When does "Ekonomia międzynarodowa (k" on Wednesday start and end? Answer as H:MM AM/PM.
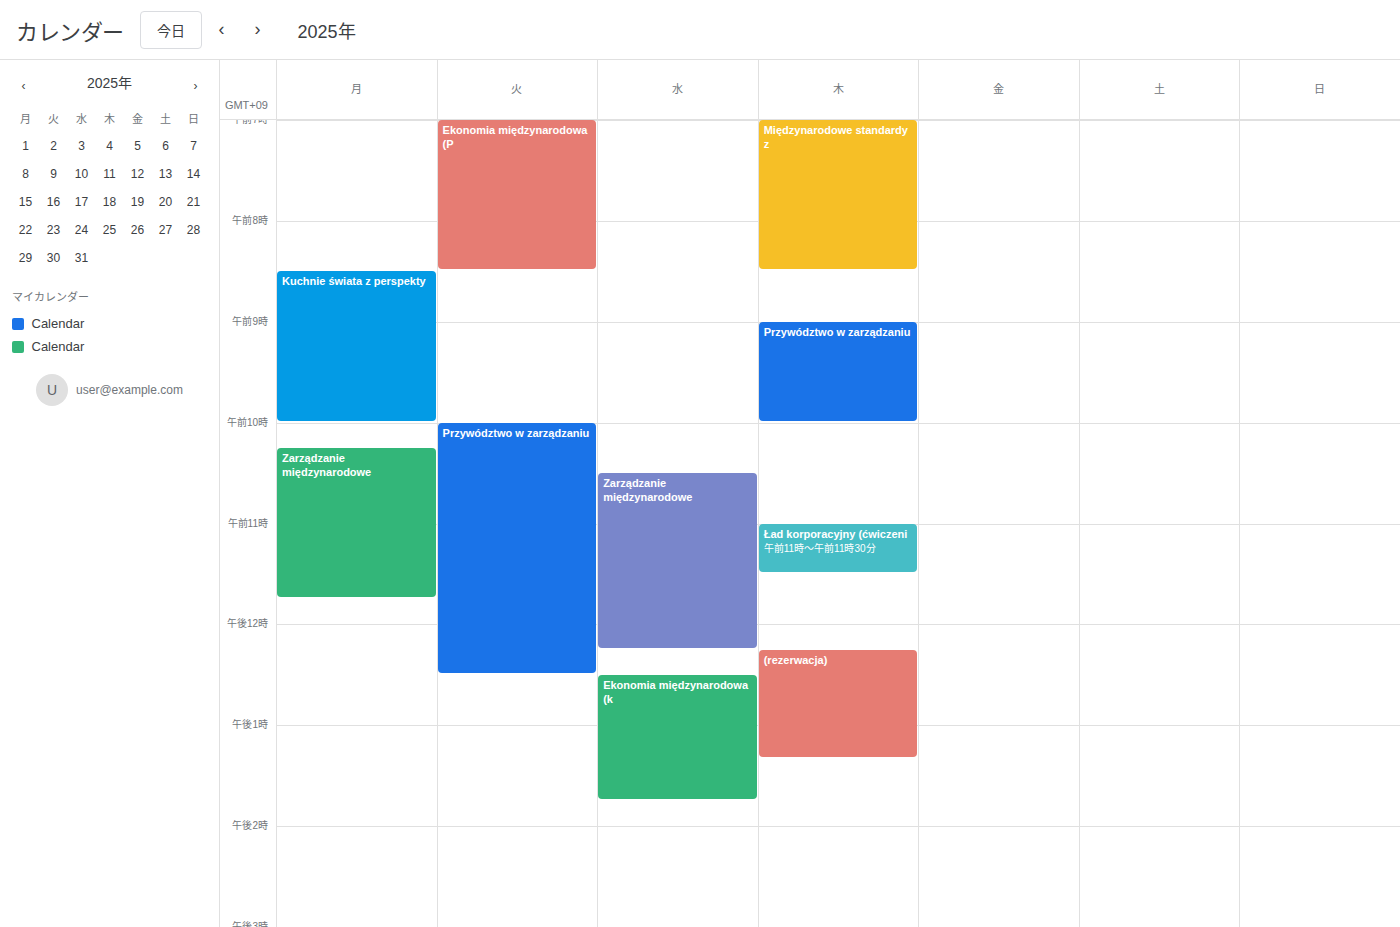
12:30 PM to 1:45 PM